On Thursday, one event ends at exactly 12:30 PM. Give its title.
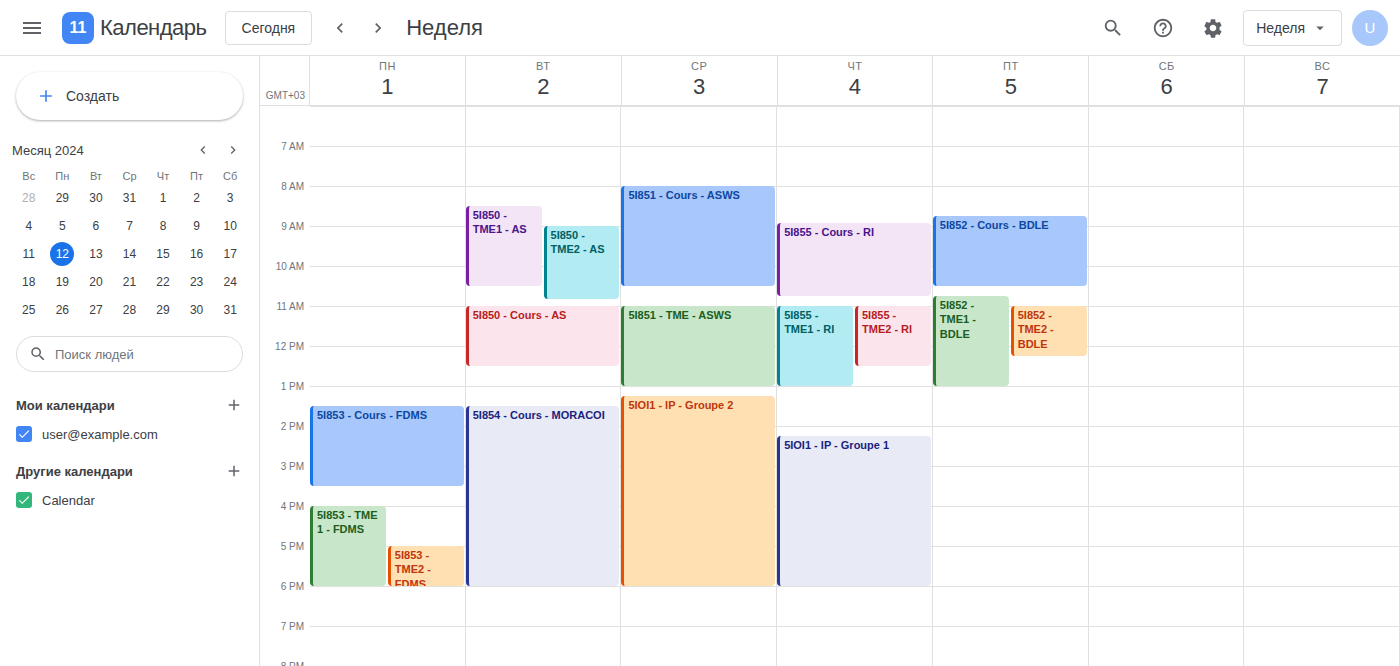
"5I855 - TME2 - RI"